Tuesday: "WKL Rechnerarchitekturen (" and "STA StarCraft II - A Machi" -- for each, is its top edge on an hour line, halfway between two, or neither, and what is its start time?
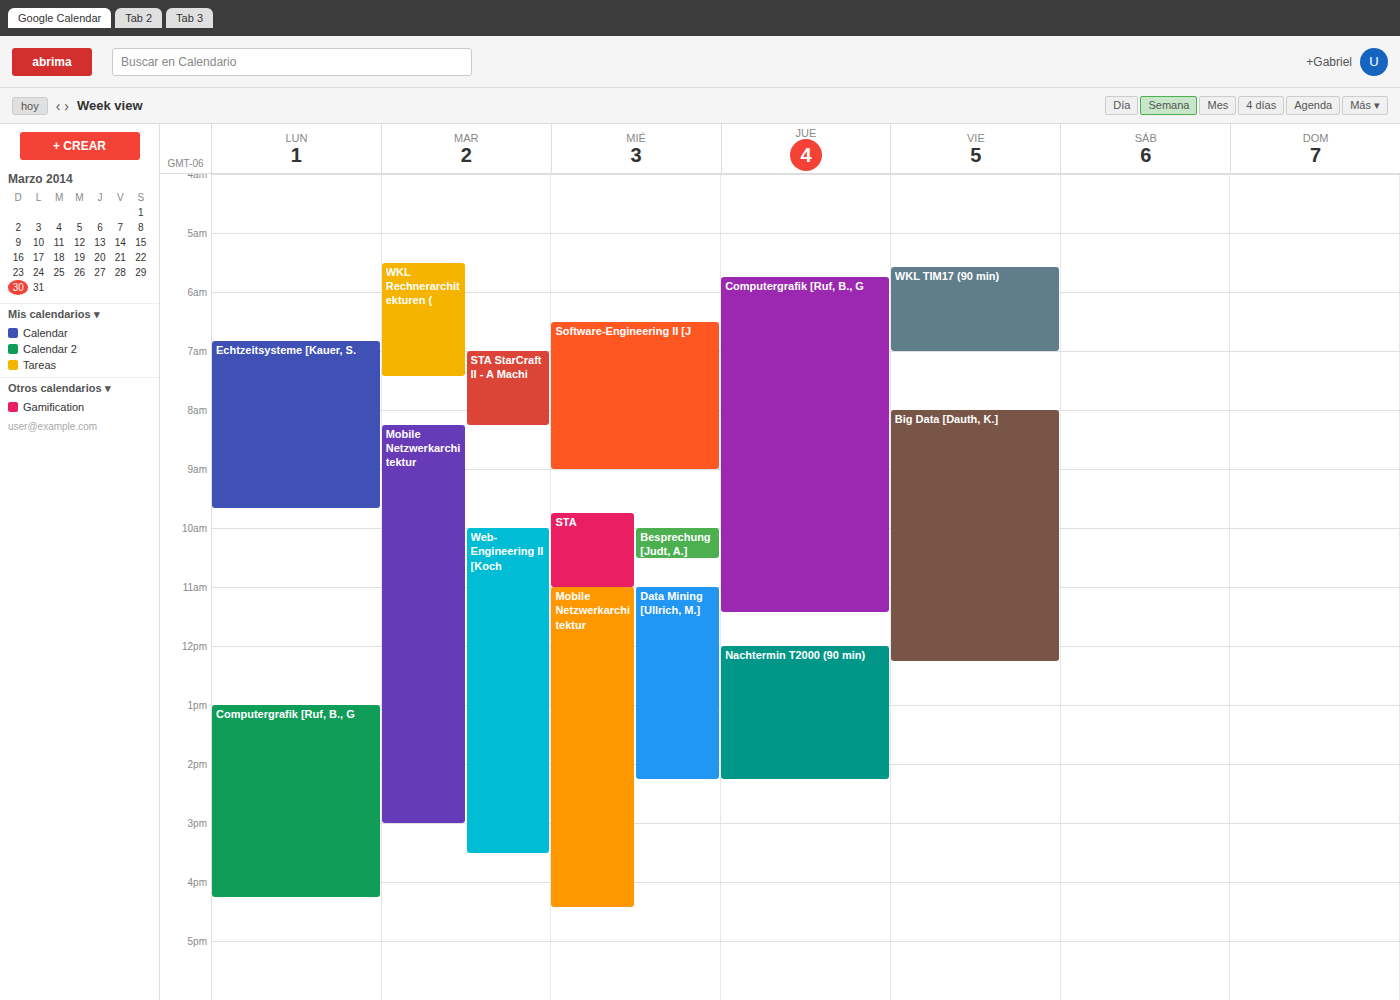
"WKL Rechnerarchitekturen (": 5:30 AM, halfway between the 5 AM and 6 AM lines. "STA StarCraft II - A Machi": 7:00 AM, exactly on the 7 AM line.